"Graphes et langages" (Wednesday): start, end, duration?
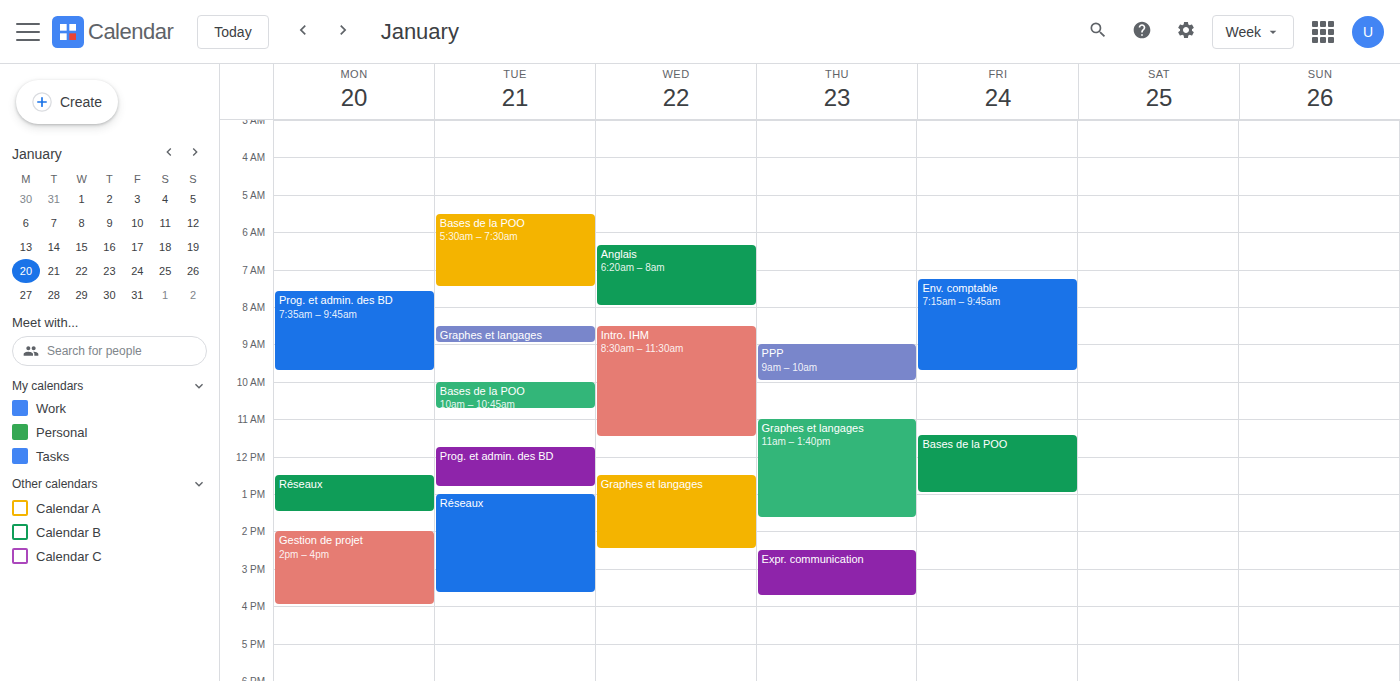
12:30 PM to 2:30 PM, 2 hours